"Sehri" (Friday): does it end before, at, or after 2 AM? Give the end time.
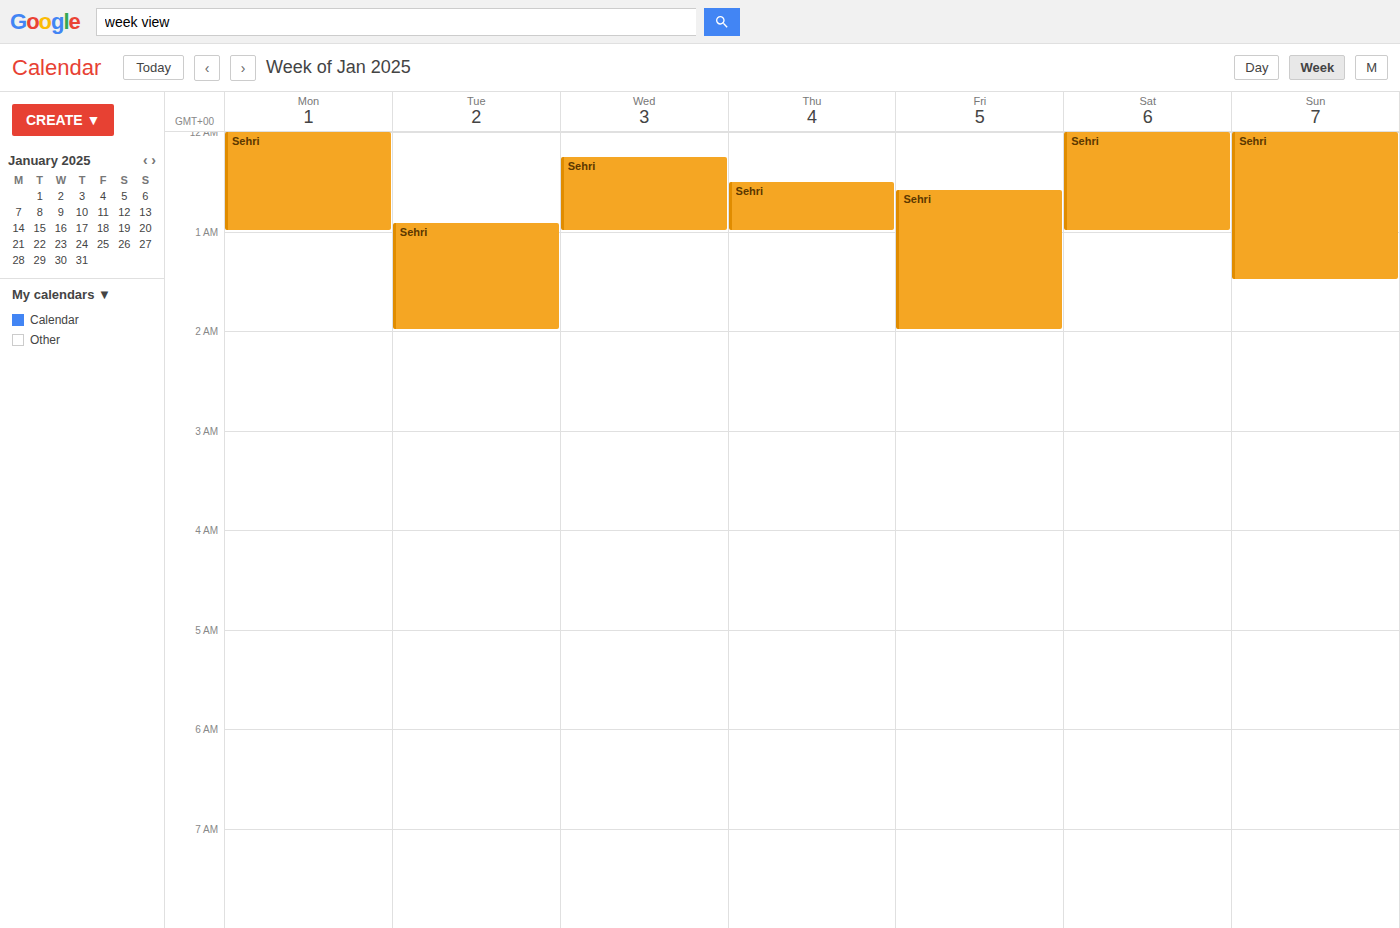
2:00 AM -- exactly at 2 AM, on the 2 AM line.